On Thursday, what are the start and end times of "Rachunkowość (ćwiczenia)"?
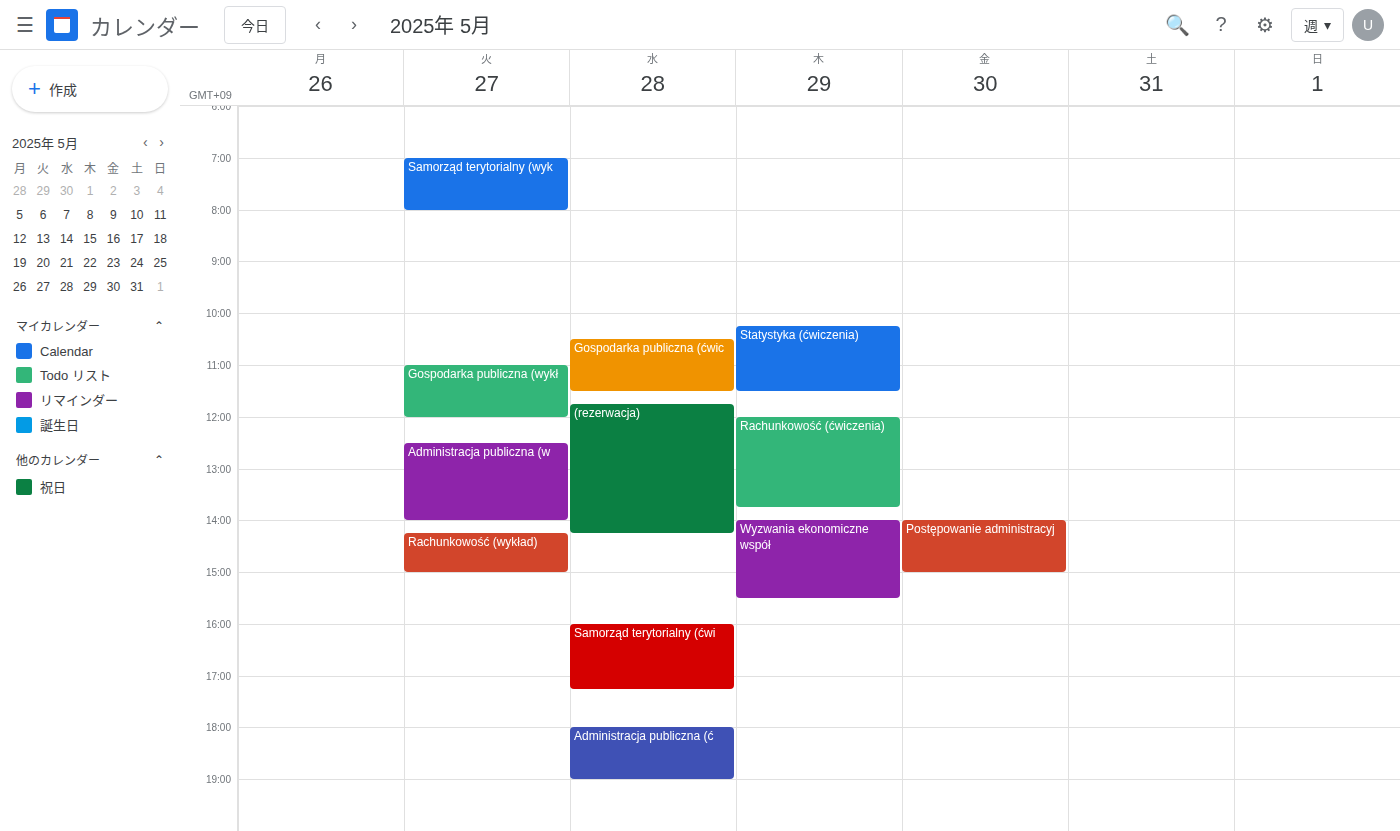
12:00 PM to 1:45 PM